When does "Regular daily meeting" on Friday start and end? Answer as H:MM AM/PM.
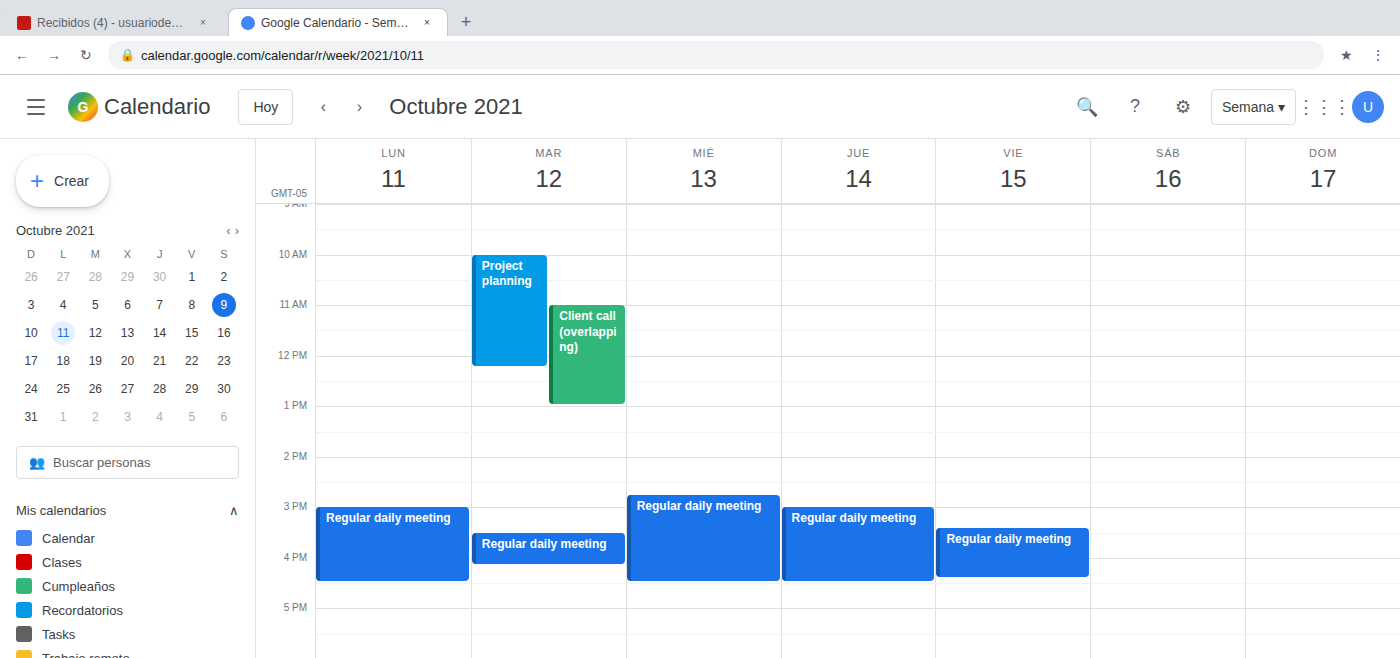
3:25 PM to 4:25 PM